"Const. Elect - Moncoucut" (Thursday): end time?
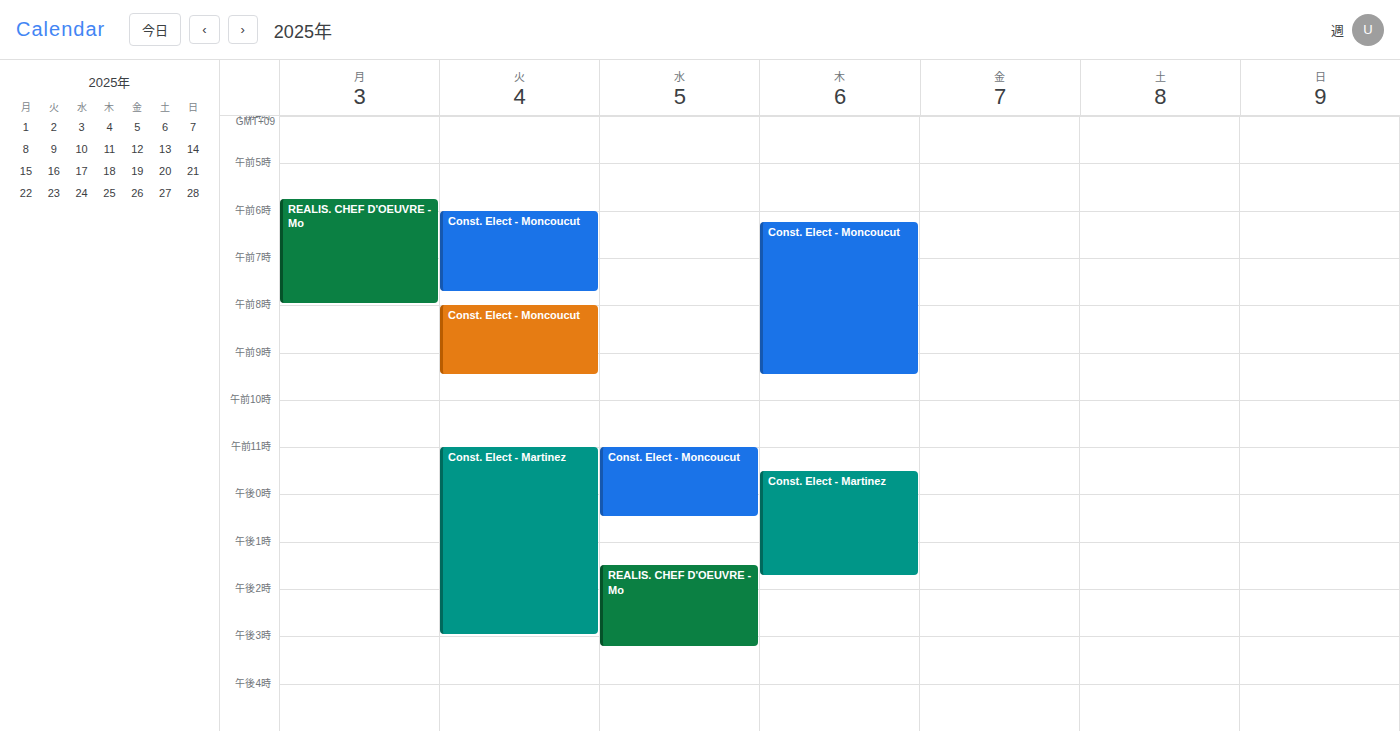
9:30 AM